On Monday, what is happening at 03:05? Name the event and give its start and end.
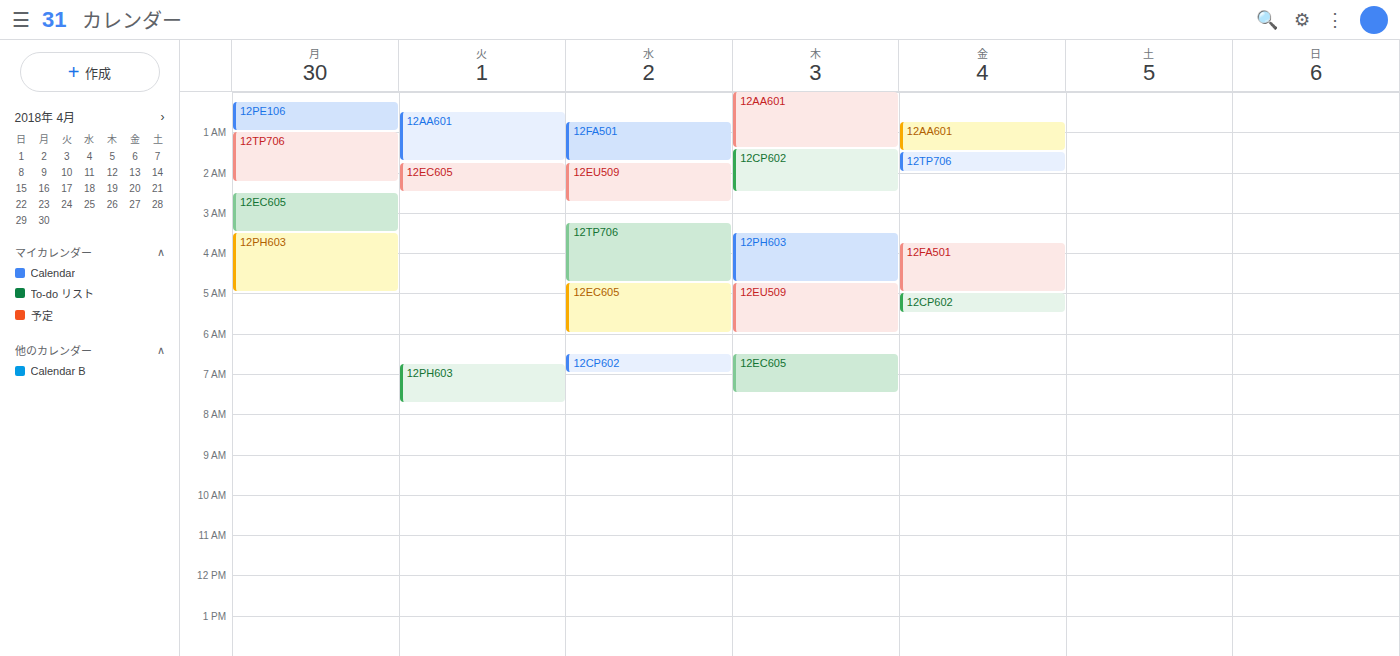
"12EC605", 02:30 to 03:30